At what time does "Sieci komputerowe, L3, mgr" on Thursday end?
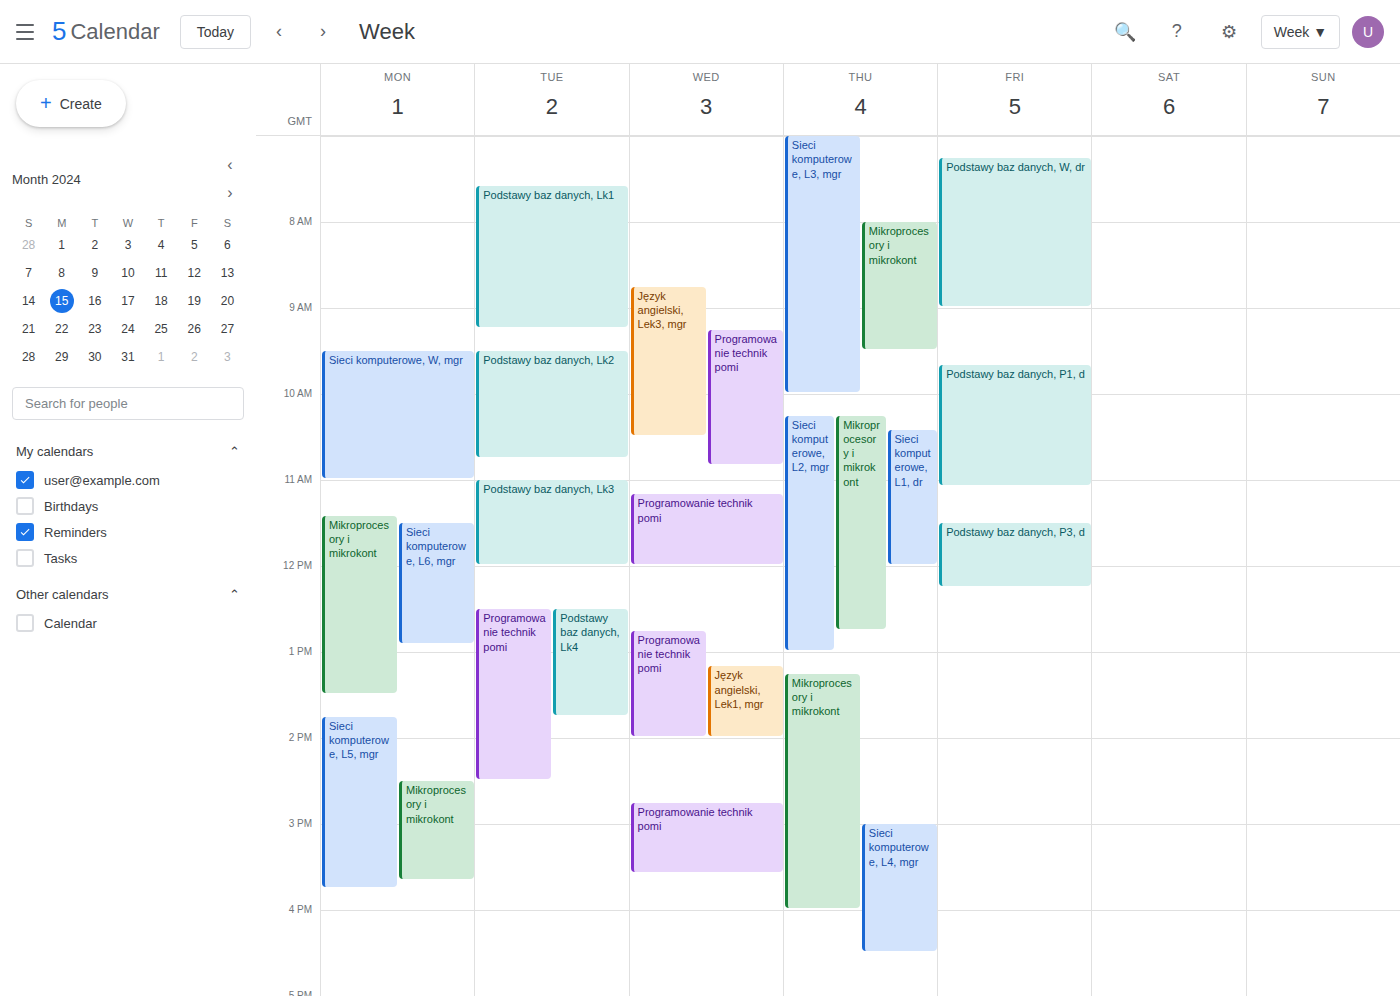
10:00 AM